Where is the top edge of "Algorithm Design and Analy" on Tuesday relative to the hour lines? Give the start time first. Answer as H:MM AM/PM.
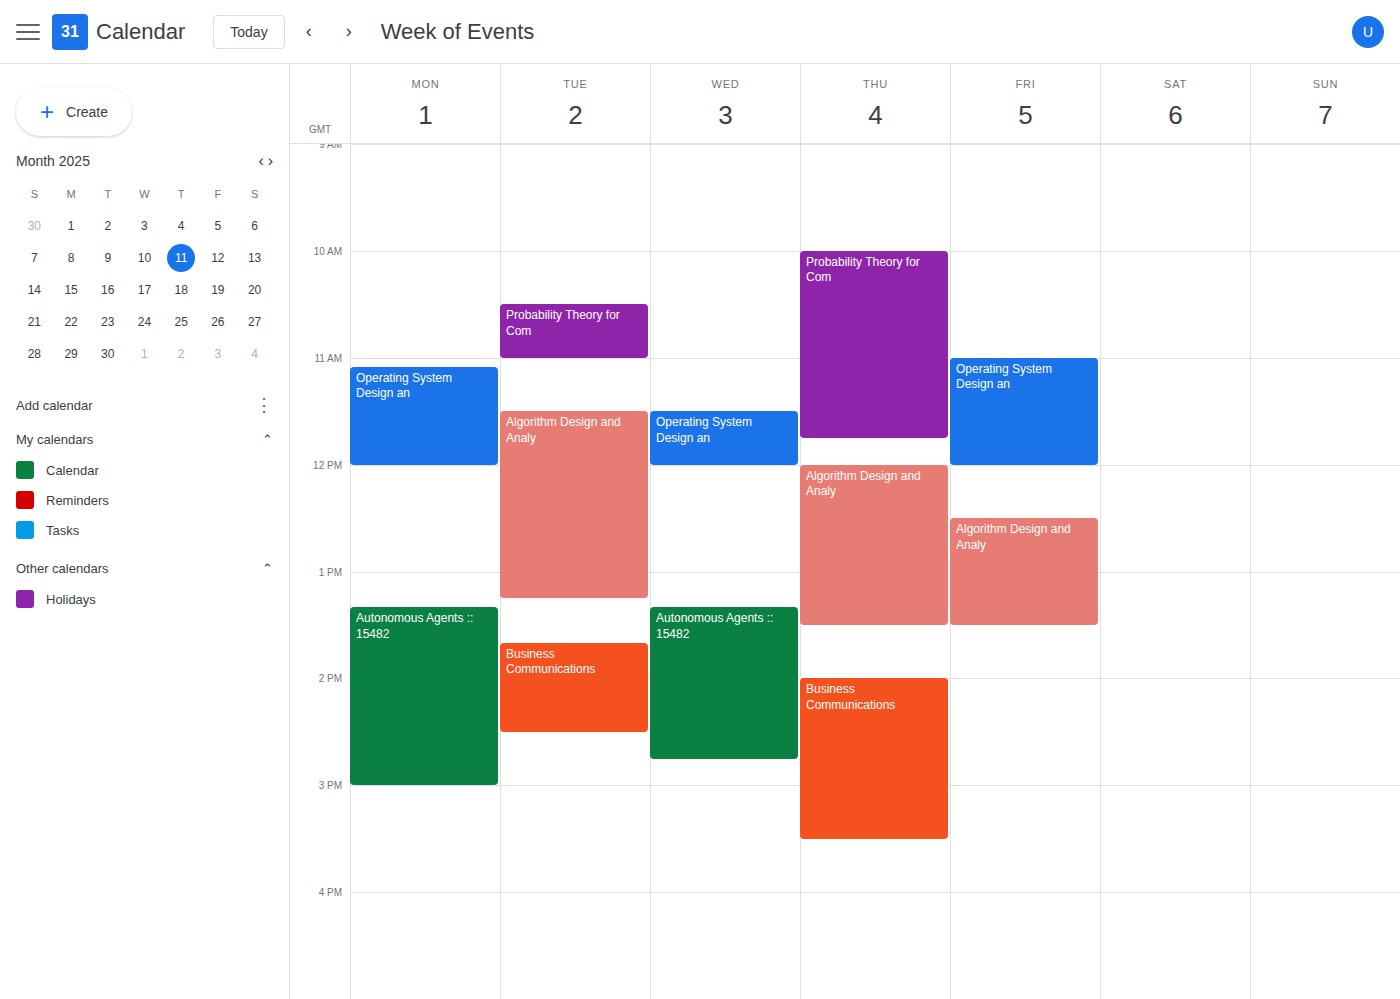
11:30 AM -- halfway between the 11 AM and 12 PM lines.